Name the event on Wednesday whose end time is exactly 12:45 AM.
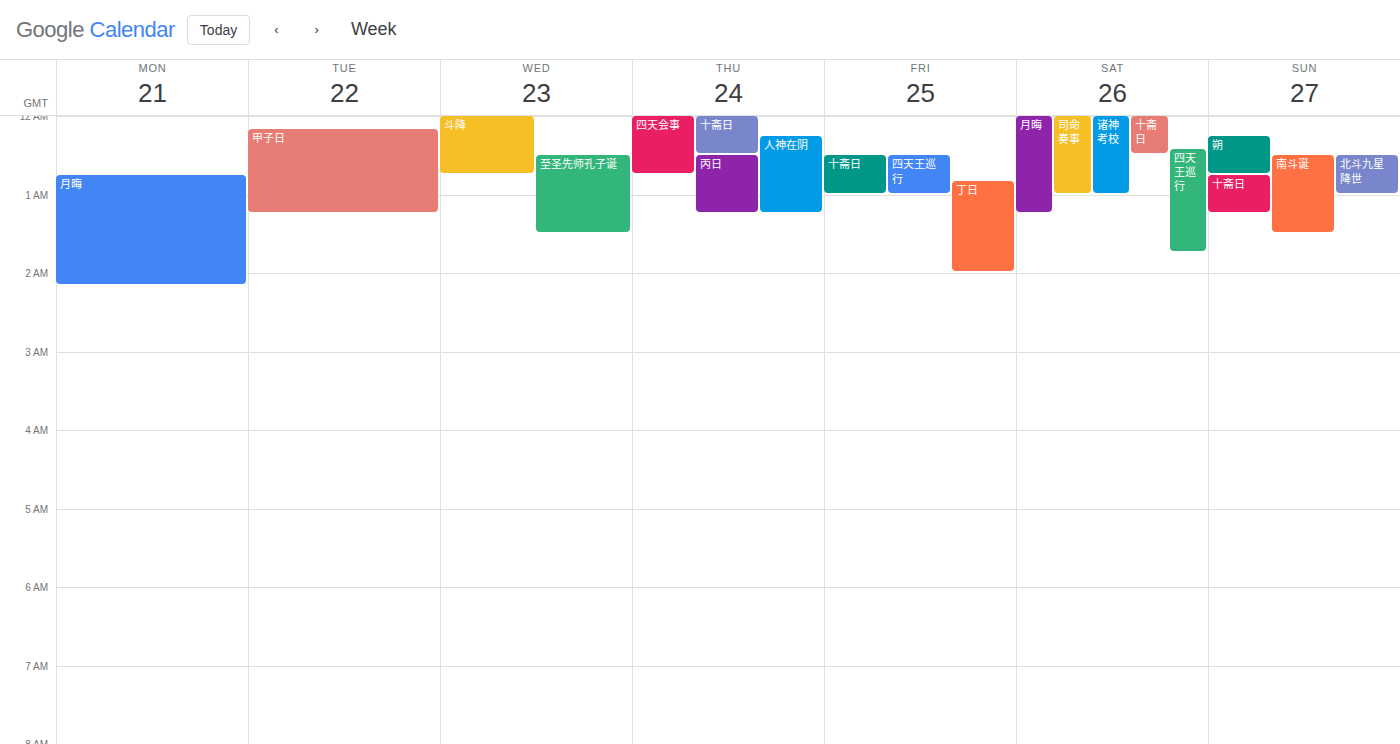
"斗降"